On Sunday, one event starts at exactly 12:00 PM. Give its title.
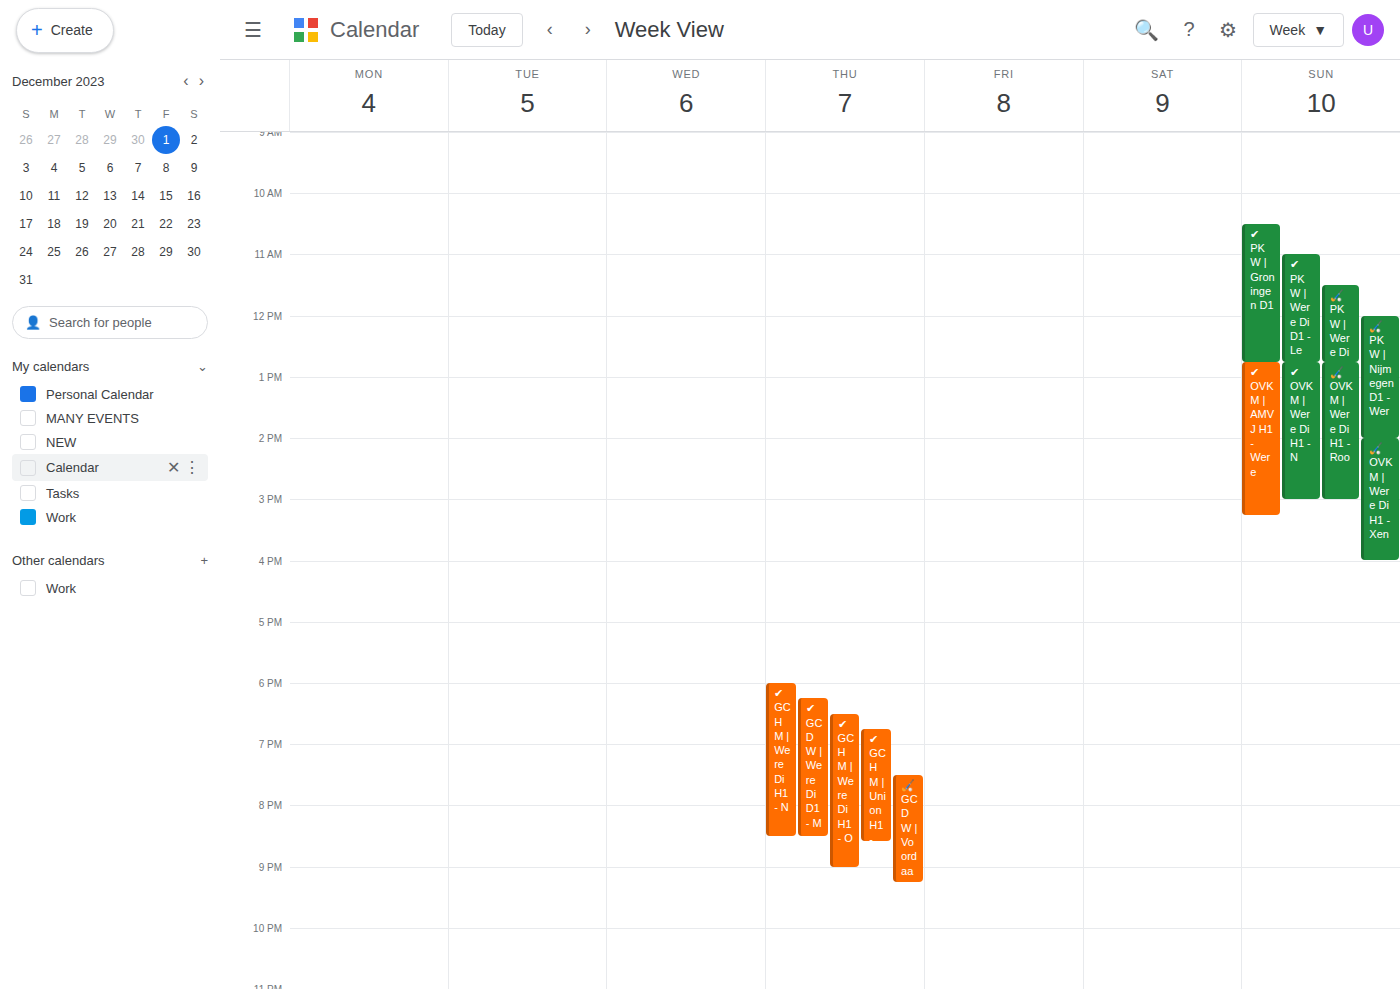
"🏑 PK W | Nijmegen D1 - Wer"